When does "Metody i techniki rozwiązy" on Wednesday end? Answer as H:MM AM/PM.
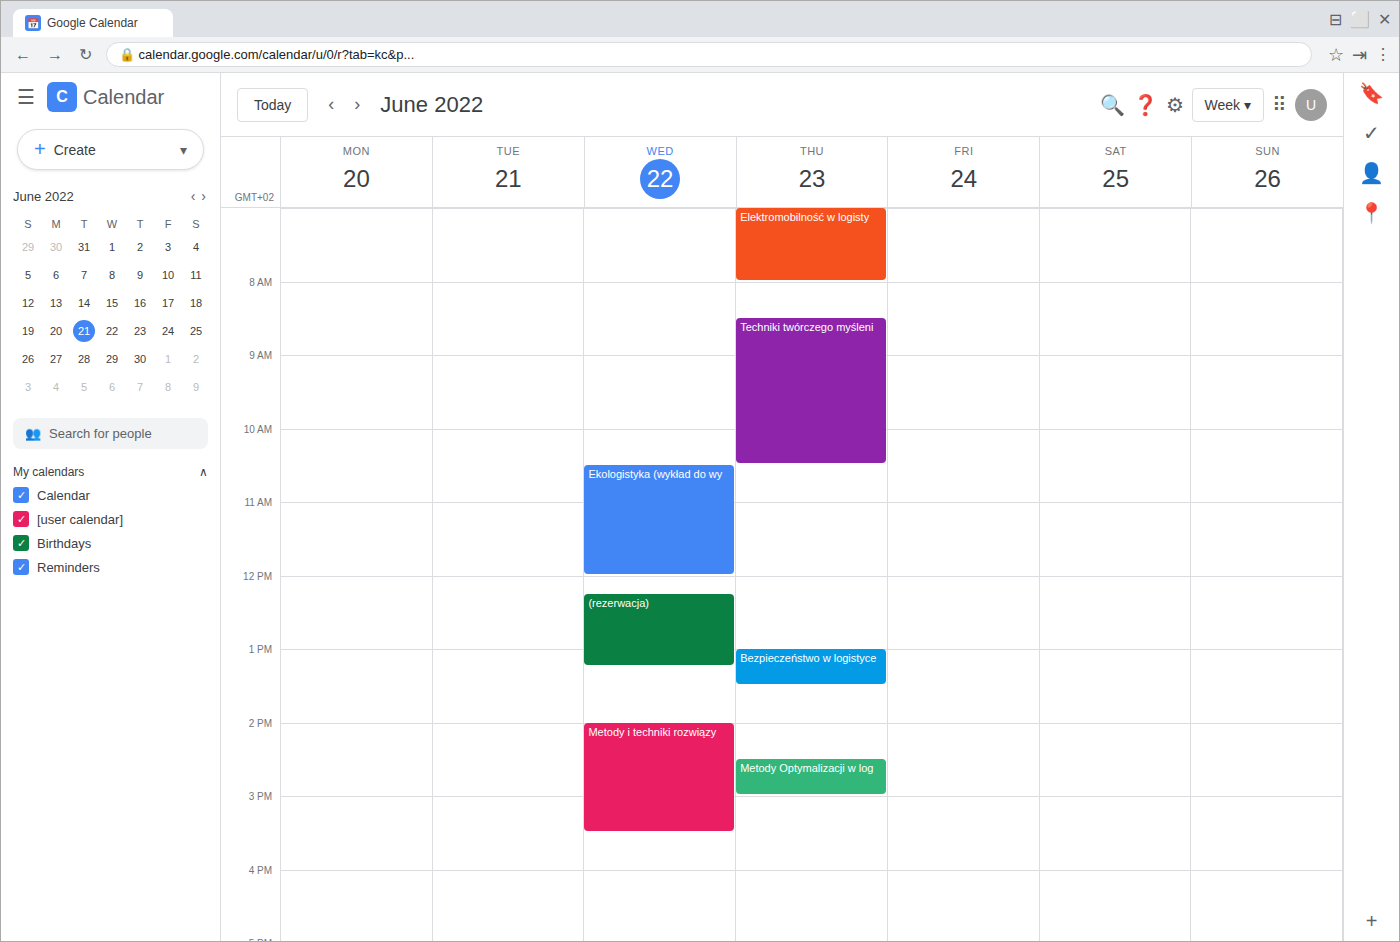
3:30 PM